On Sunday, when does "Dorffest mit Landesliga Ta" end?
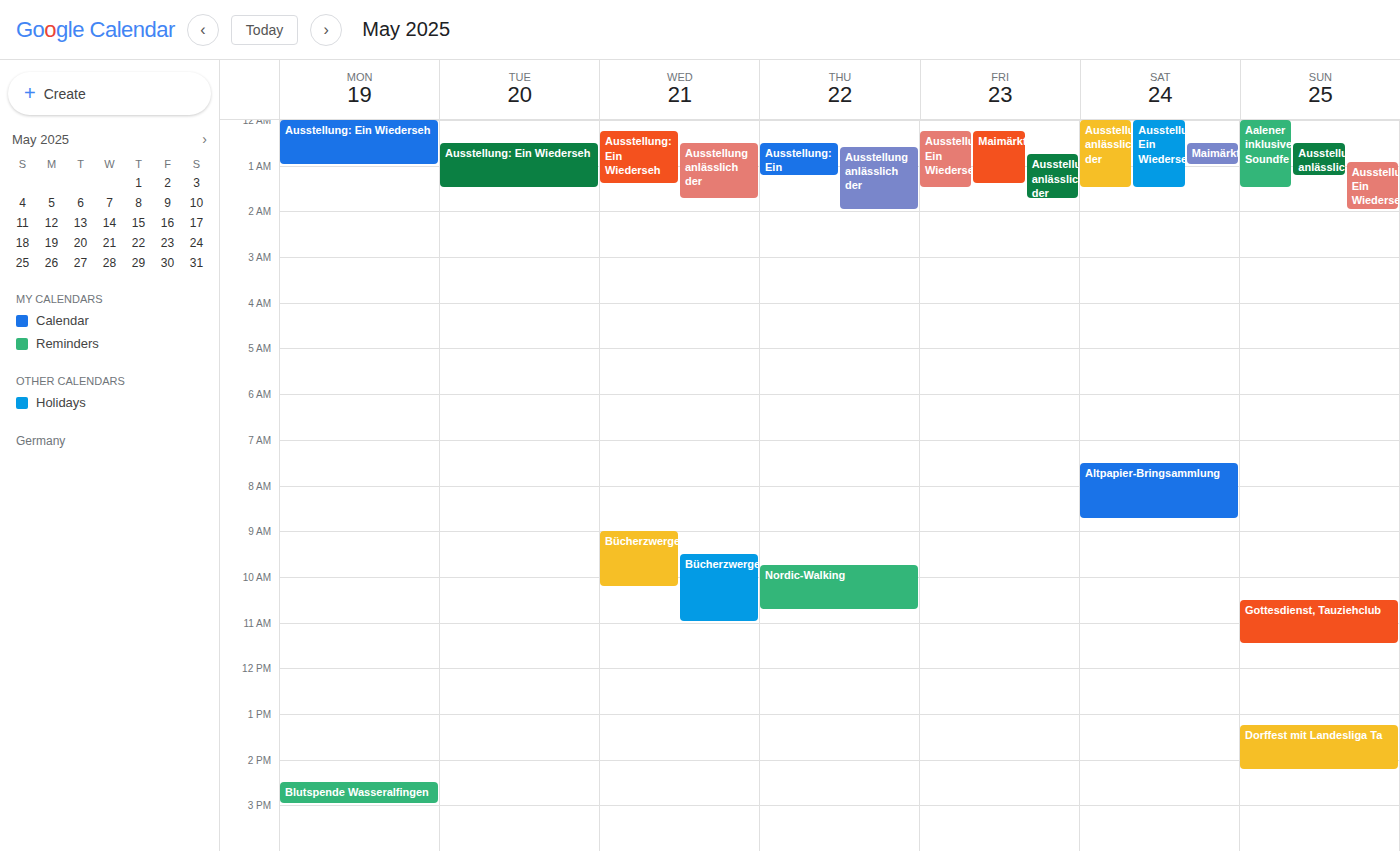
2:15 PM